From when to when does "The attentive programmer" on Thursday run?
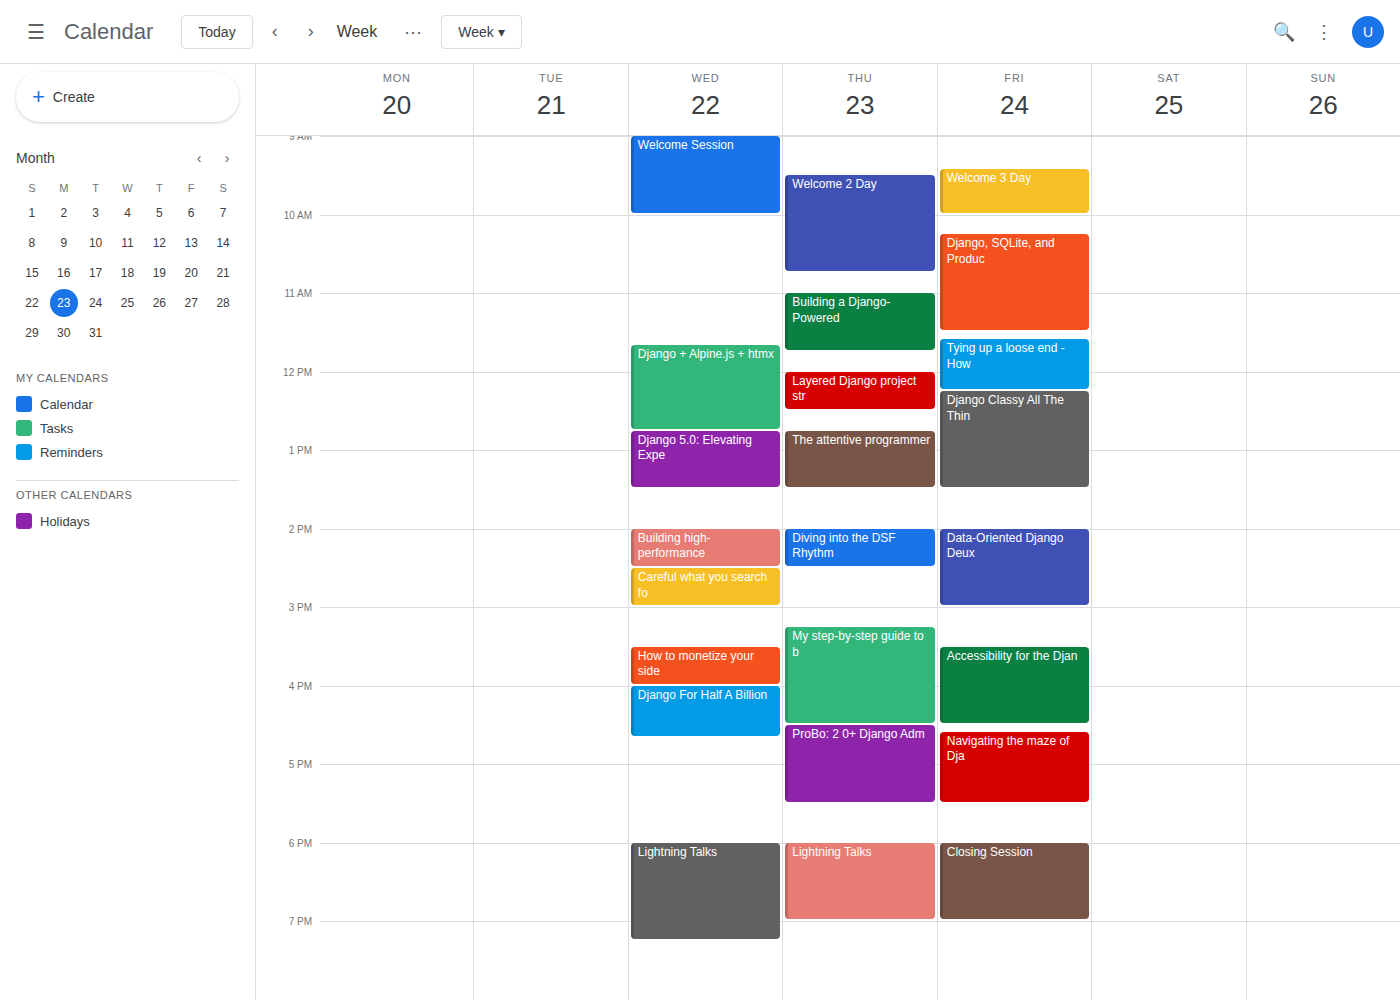
12:45 PM to 1:30 PM